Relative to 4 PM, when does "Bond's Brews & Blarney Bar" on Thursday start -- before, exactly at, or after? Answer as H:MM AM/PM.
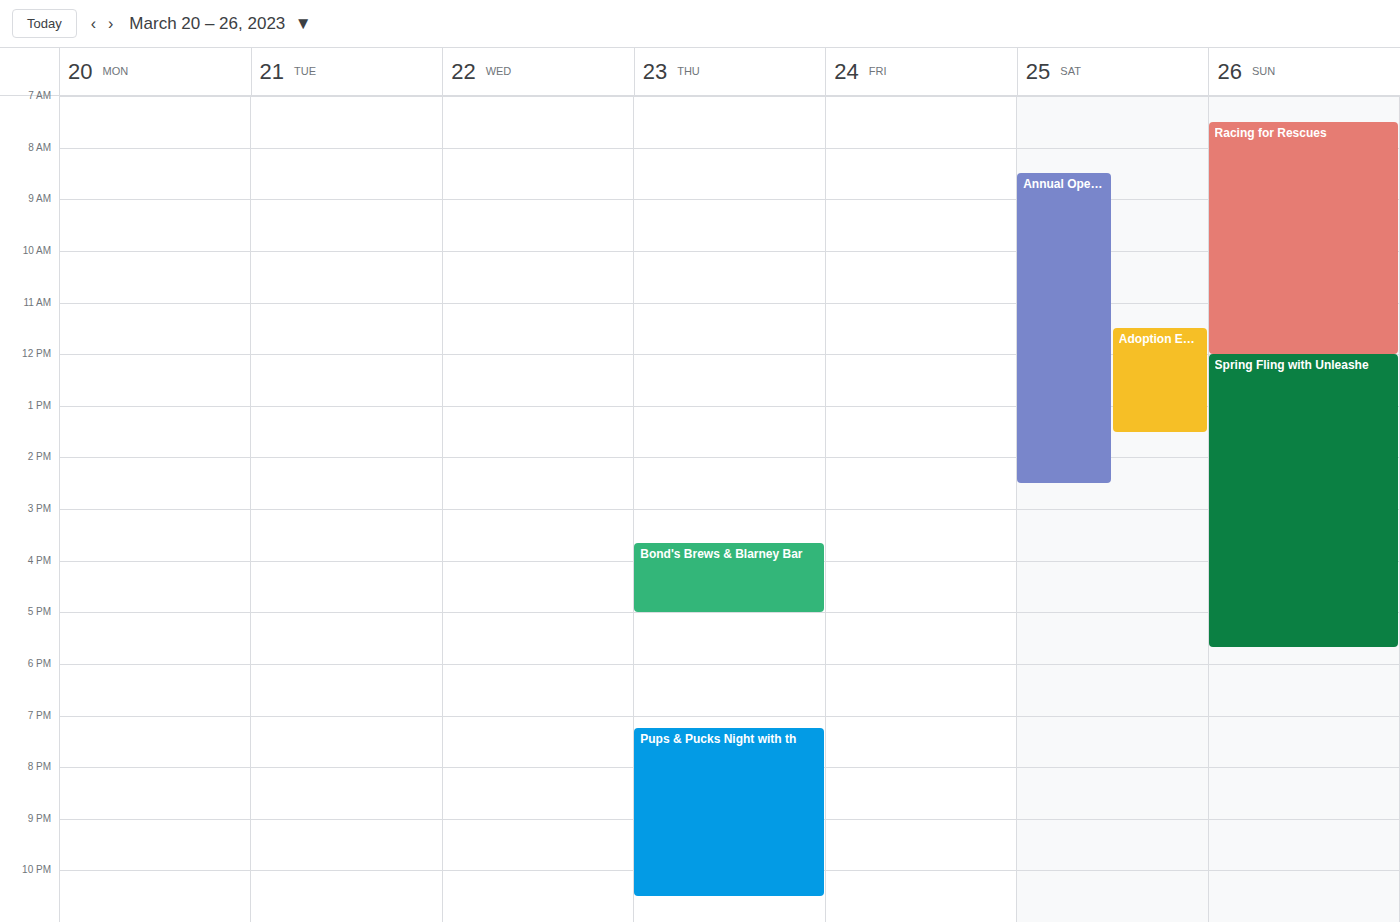
3:40 PM -- before 4 PM, 20 minutes above the 4 PM line.